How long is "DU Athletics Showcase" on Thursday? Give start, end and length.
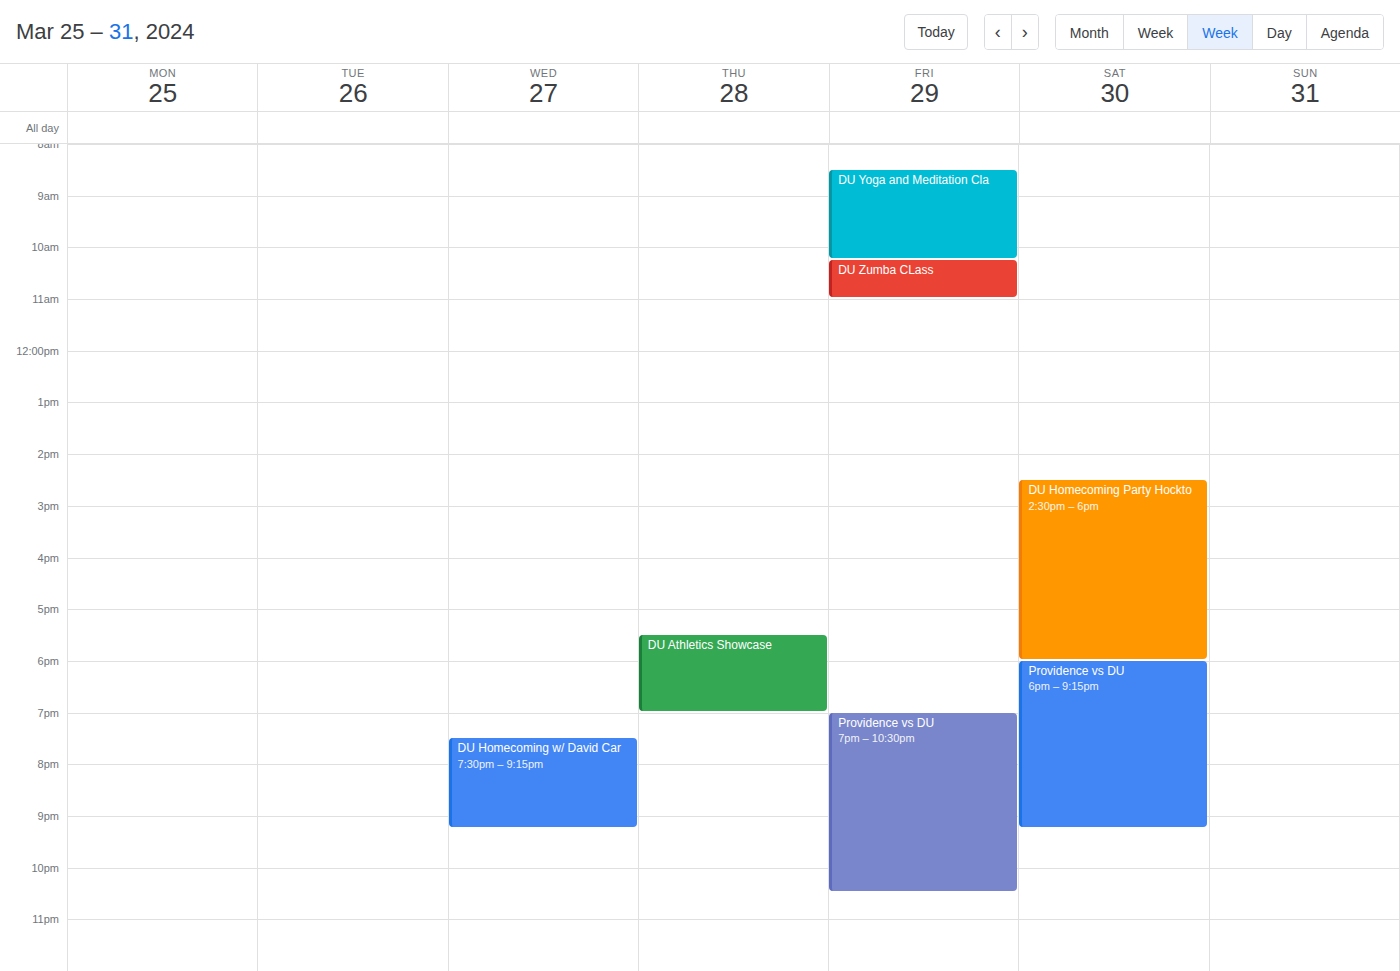
5:30 PM to 7:00 PM, 1 hour 30 minutes